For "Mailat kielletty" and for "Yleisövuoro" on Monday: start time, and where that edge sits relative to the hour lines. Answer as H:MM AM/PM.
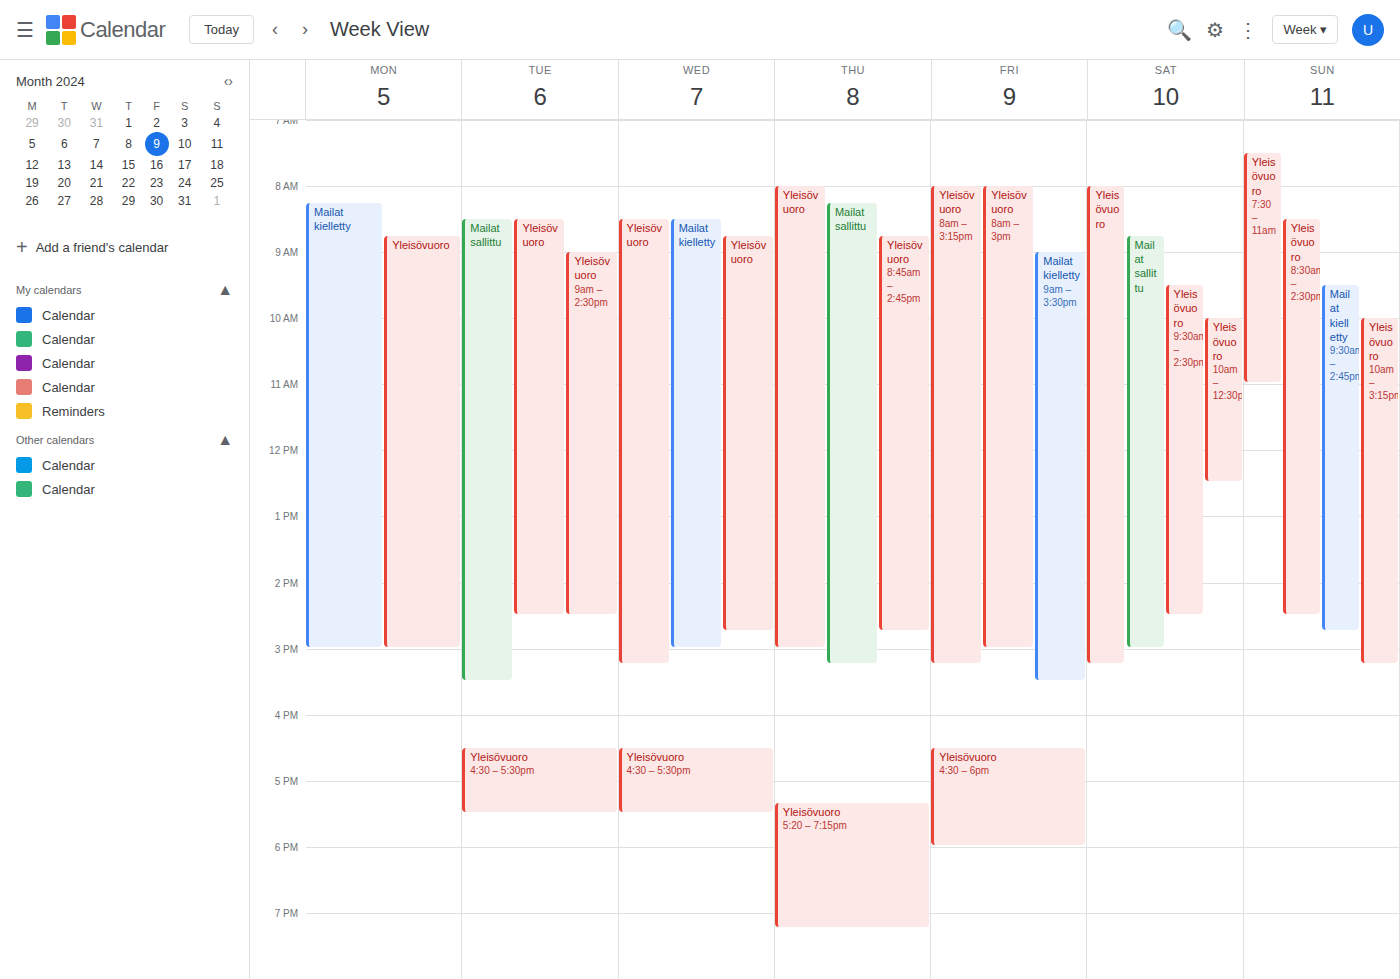
"Mailat kielletty": 8:15 AM, neither: a quarter of the way from the 8 AM line to the 9 AM line. "Yleisövuoro": 8:45 AM, neither: three quarters of the way from the 8 AM line to the 9 AM line.